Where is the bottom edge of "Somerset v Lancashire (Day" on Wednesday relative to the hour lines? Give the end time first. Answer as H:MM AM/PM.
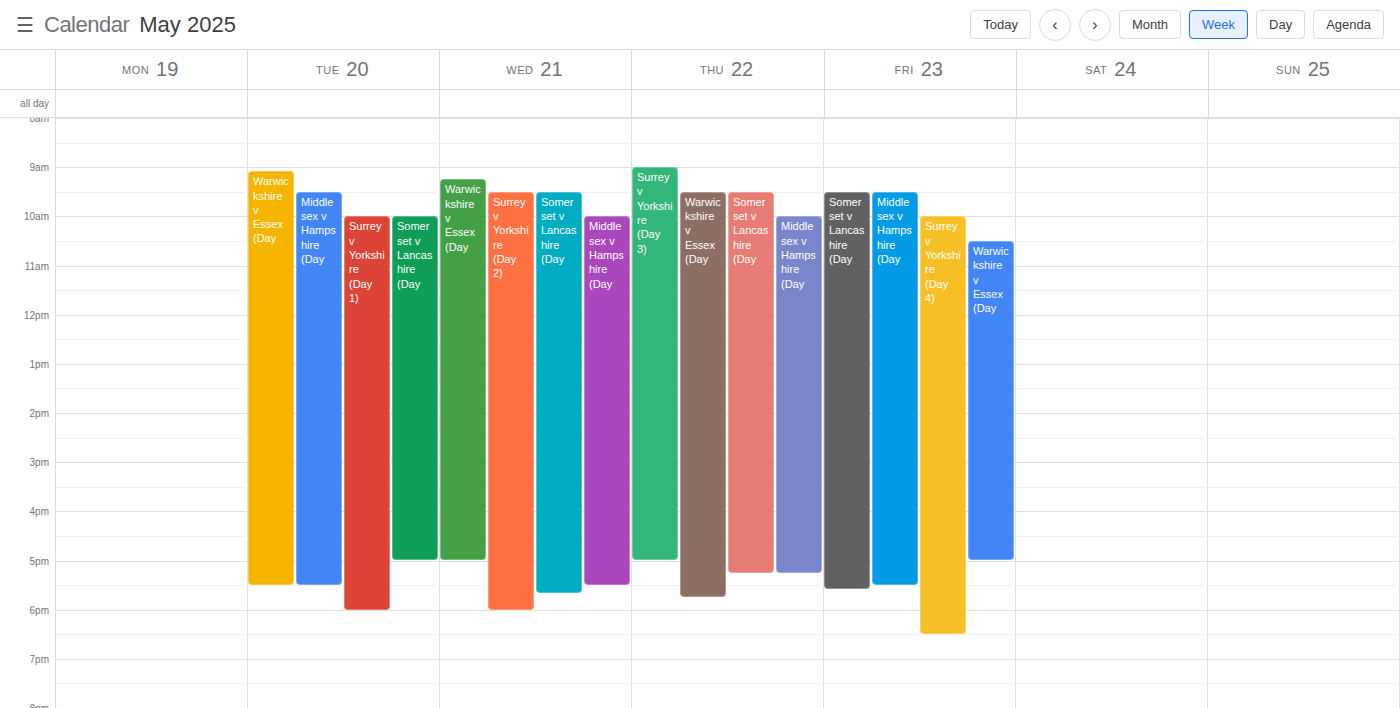
5:40 PM -- neither: 40 minutes below the 5 PM line and 20 minutes above the 6 PM line.